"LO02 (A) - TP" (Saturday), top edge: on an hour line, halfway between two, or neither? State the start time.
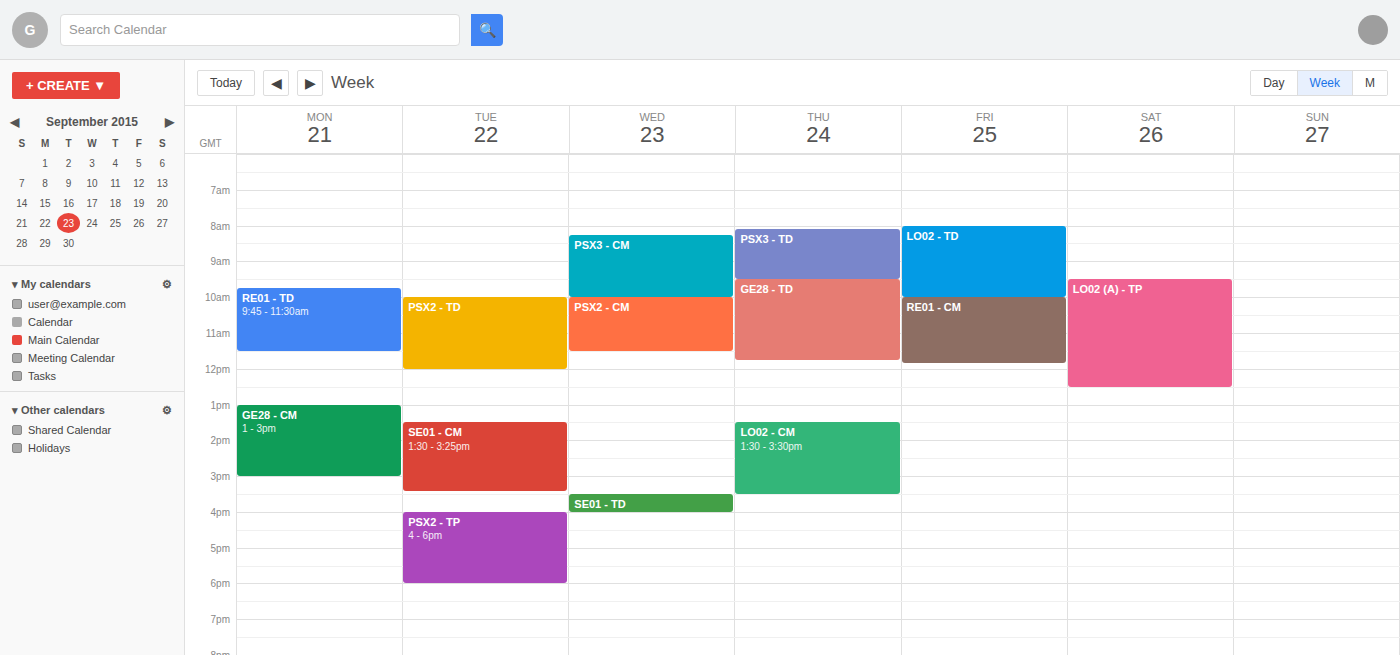
09:30 -- halfway between the 09:00 and 10:00 lines.